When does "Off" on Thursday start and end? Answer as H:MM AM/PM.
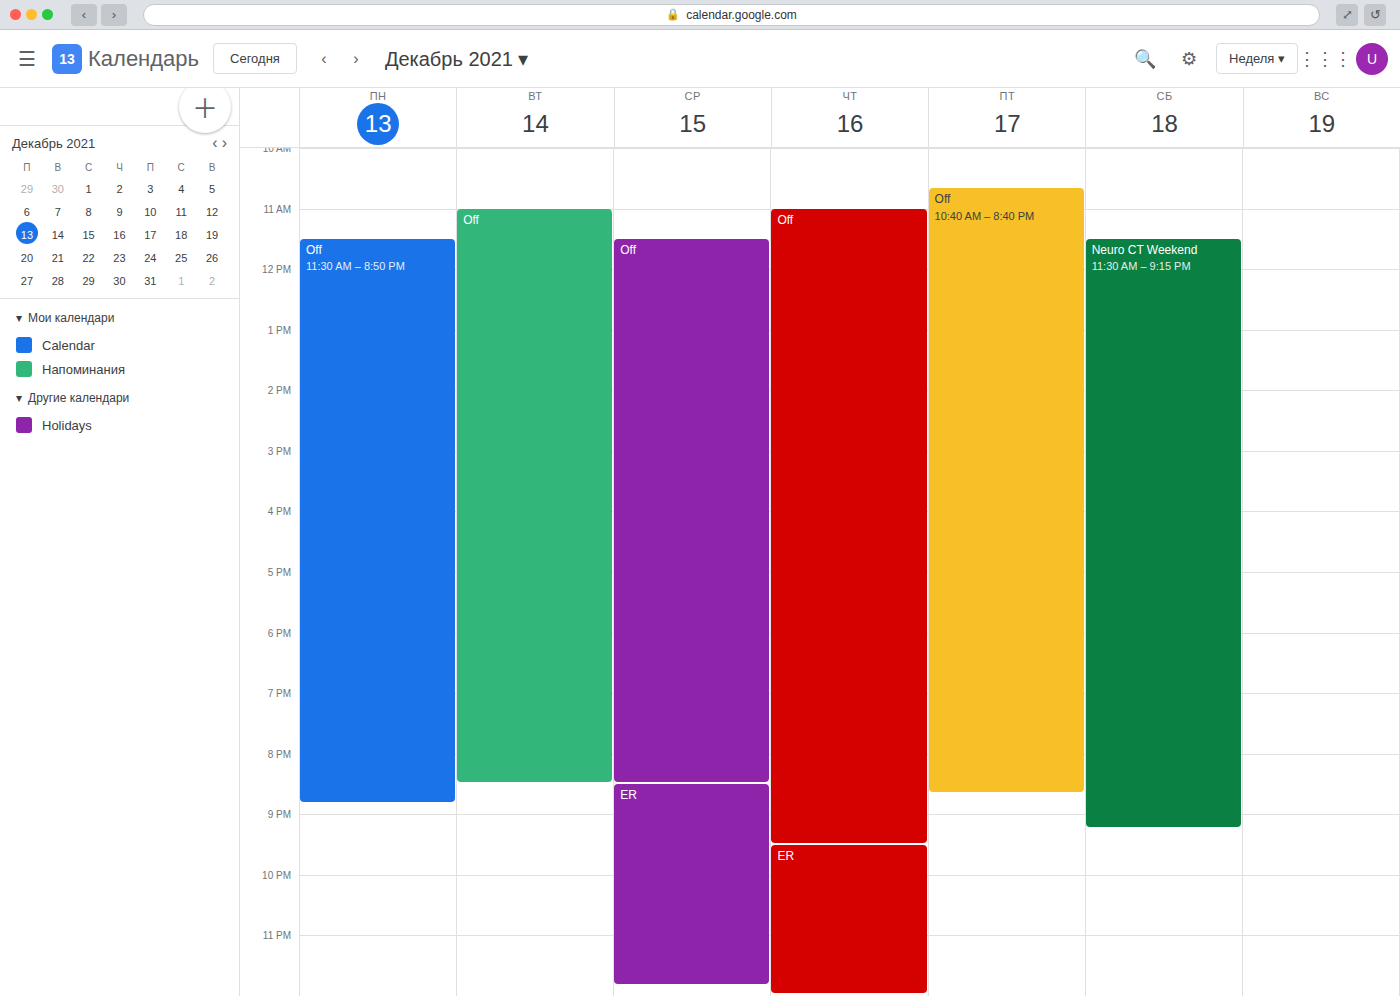
11:00 AM to 9:30 PM